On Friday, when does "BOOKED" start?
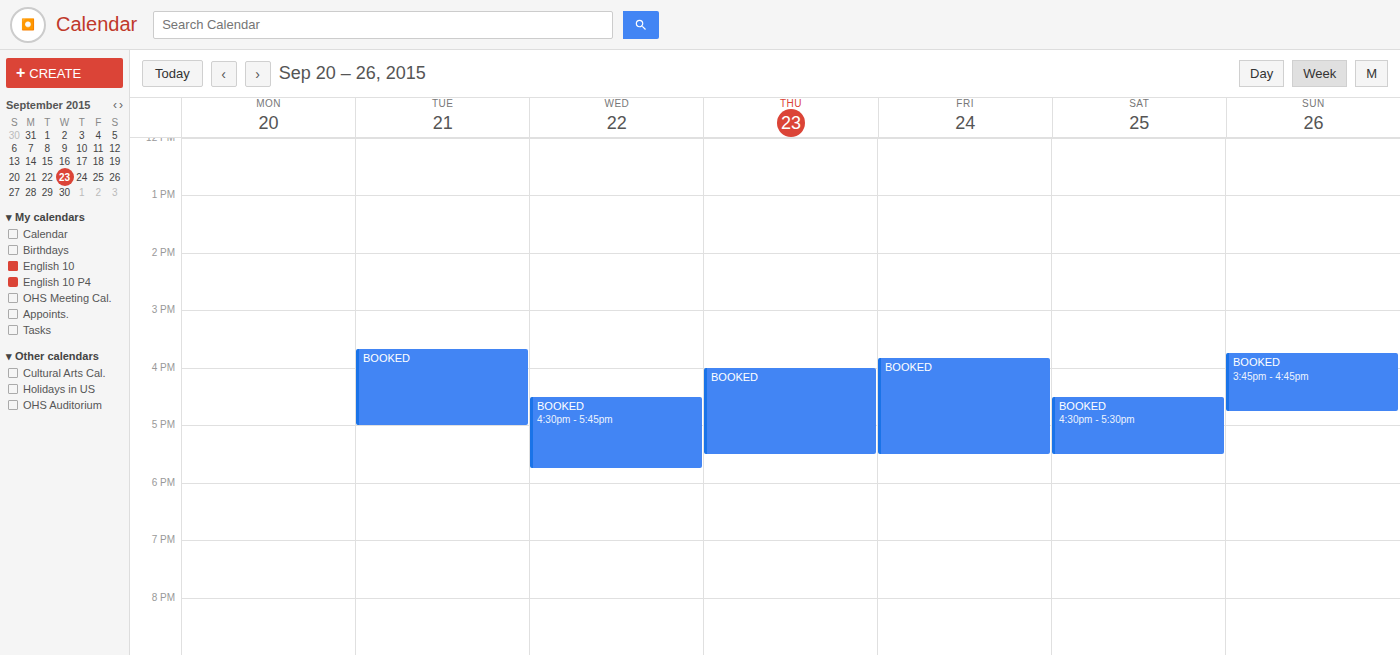
15:50